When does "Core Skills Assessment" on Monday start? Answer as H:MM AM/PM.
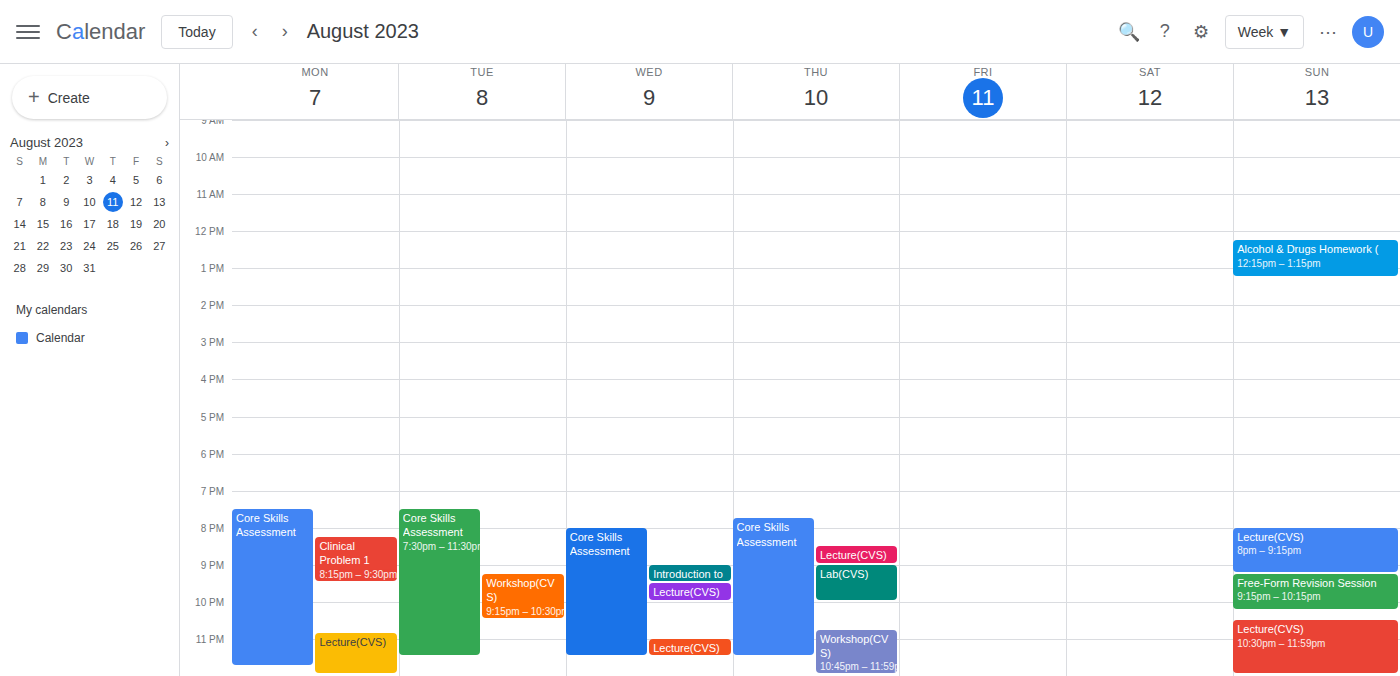
7:30 PM